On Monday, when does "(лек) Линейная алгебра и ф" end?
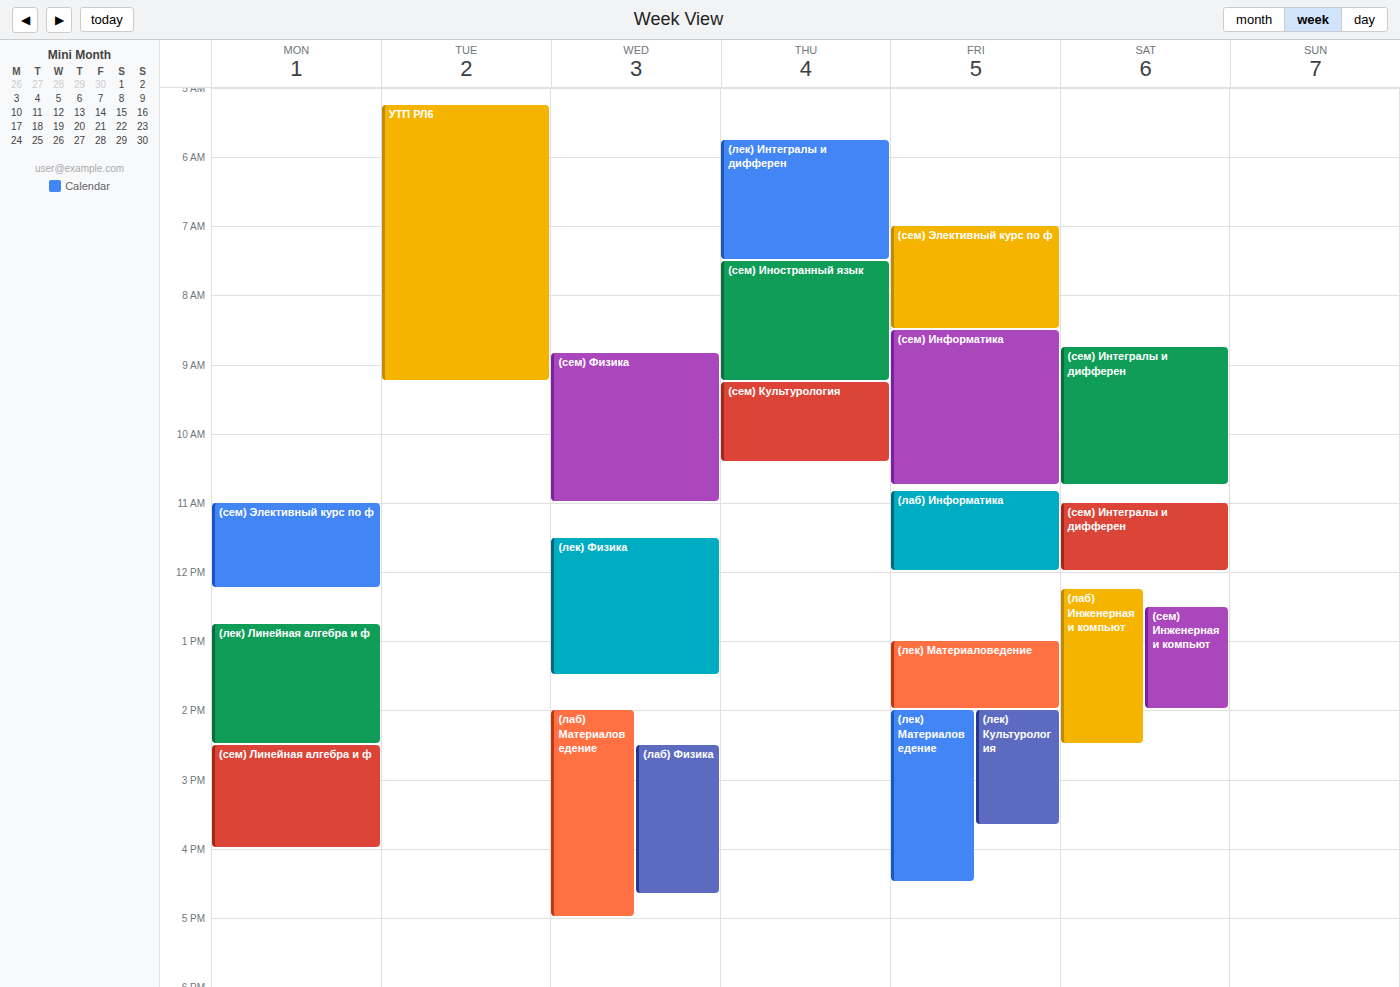
14:30